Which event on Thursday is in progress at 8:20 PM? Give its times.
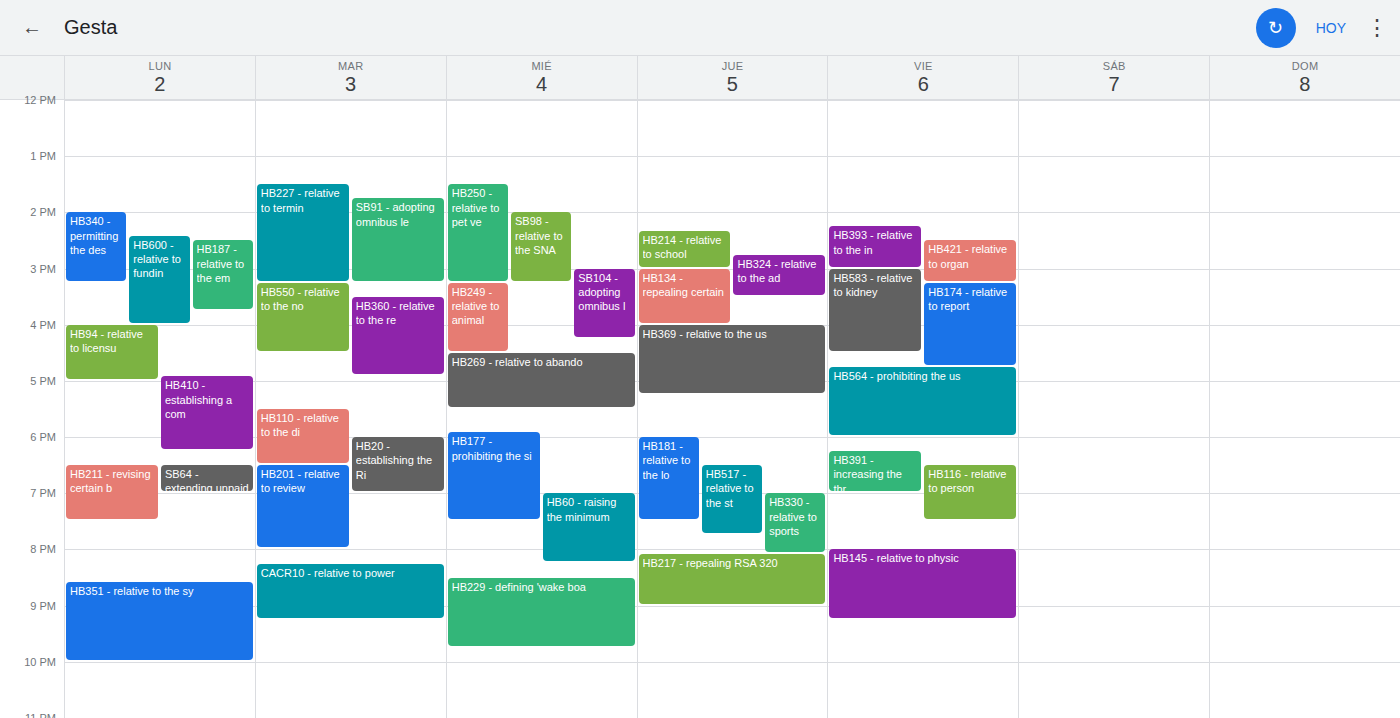
"HB217 - repealing RSA 320", 8:05 PM to 9:00 PM